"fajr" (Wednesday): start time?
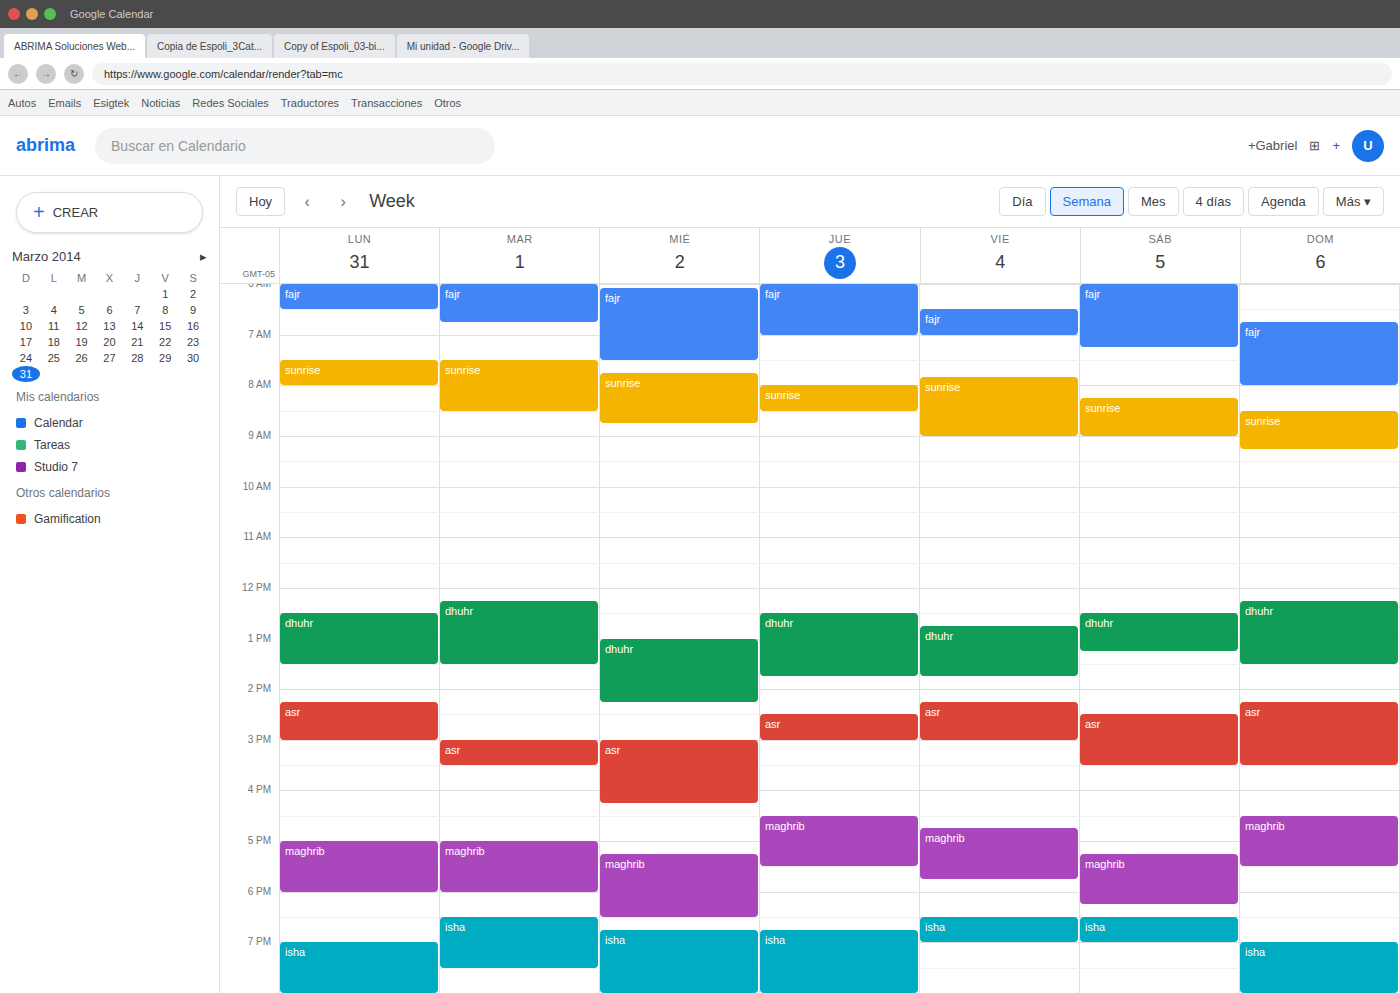
6:05 AM